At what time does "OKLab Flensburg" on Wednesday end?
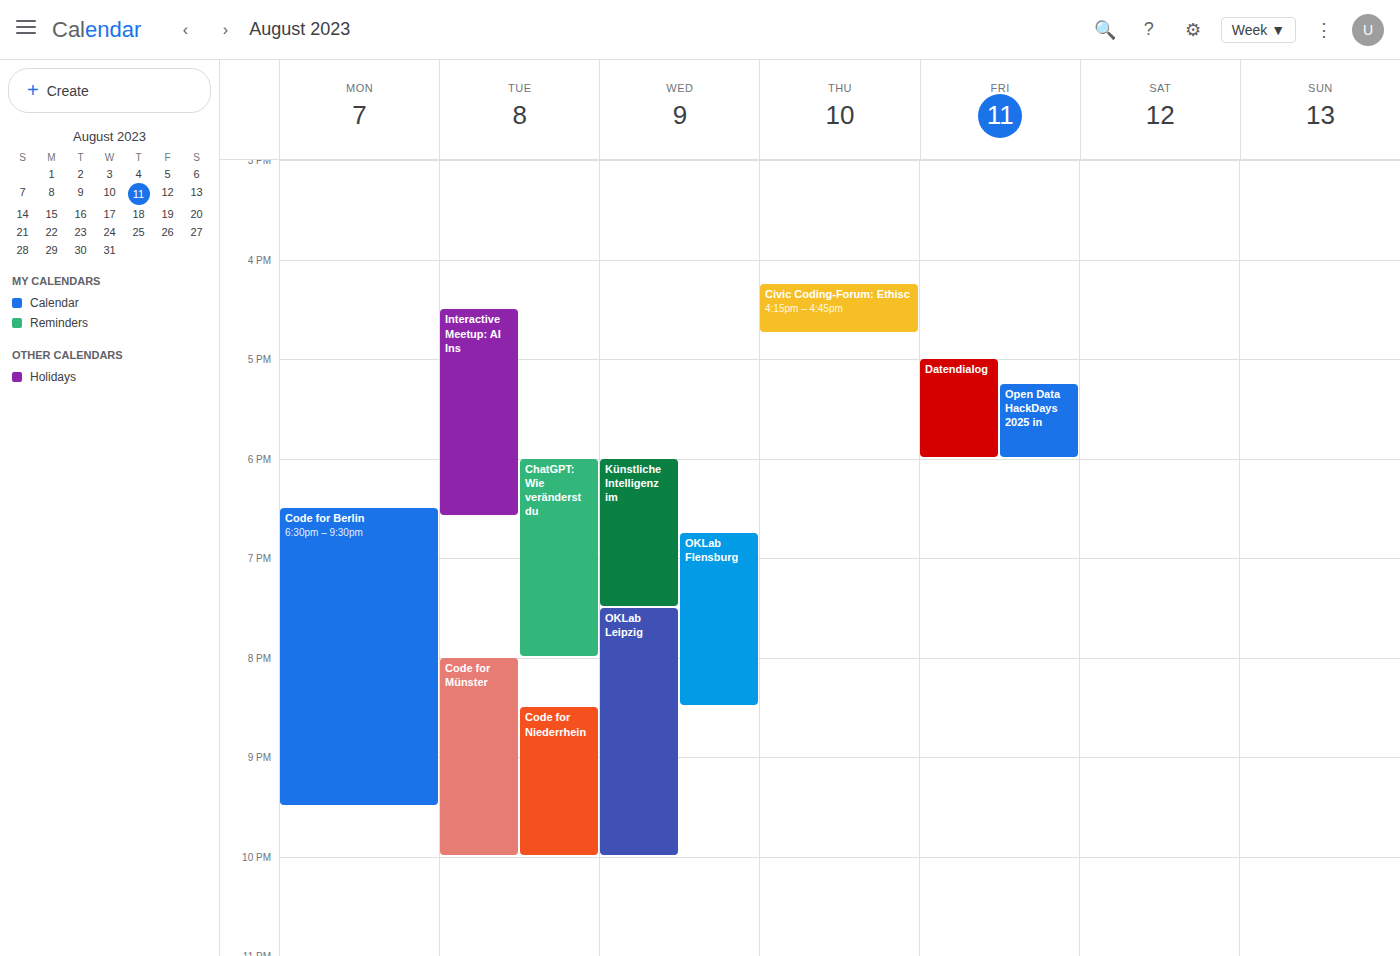
8:30 PM